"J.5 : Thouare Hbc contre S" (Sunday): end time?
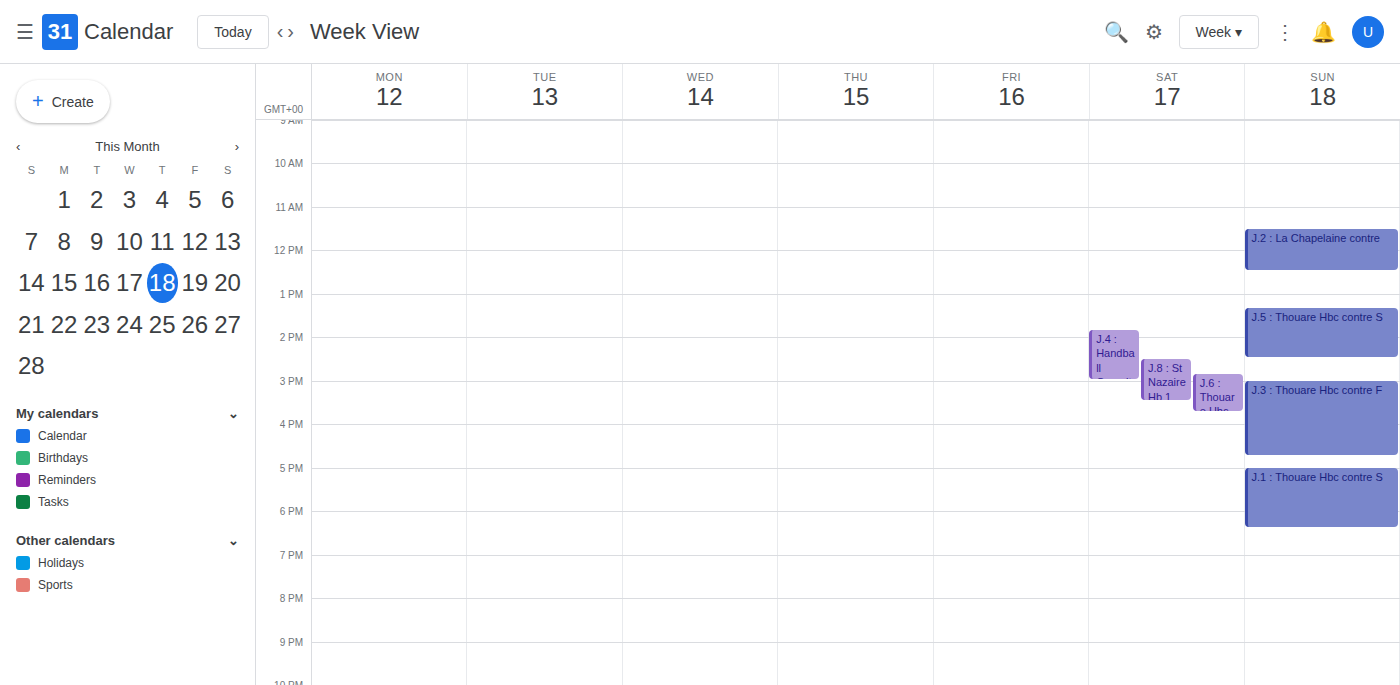
2:30 PM